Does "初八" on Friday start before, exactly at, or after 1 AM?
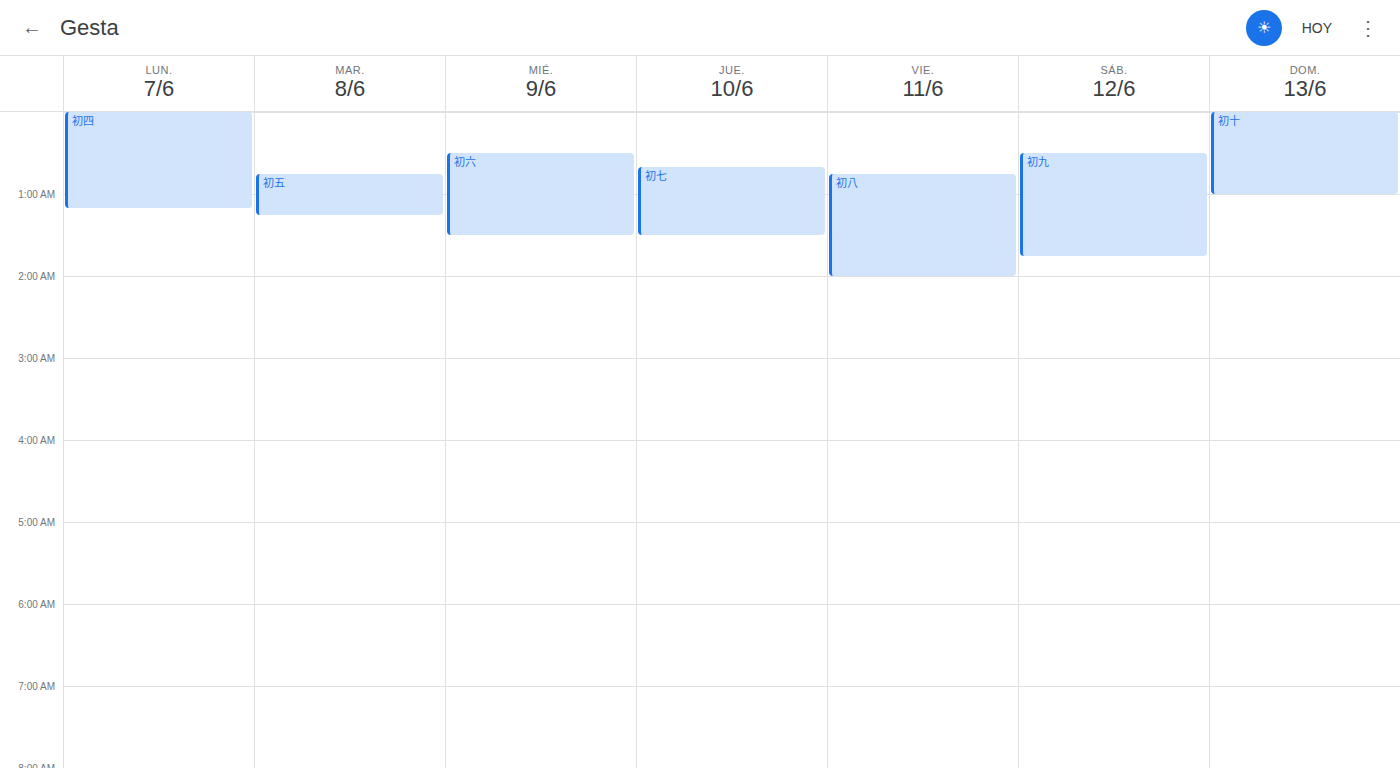
12:45 AM -- before 1 AM, 15 minutes above the 1 AM line.